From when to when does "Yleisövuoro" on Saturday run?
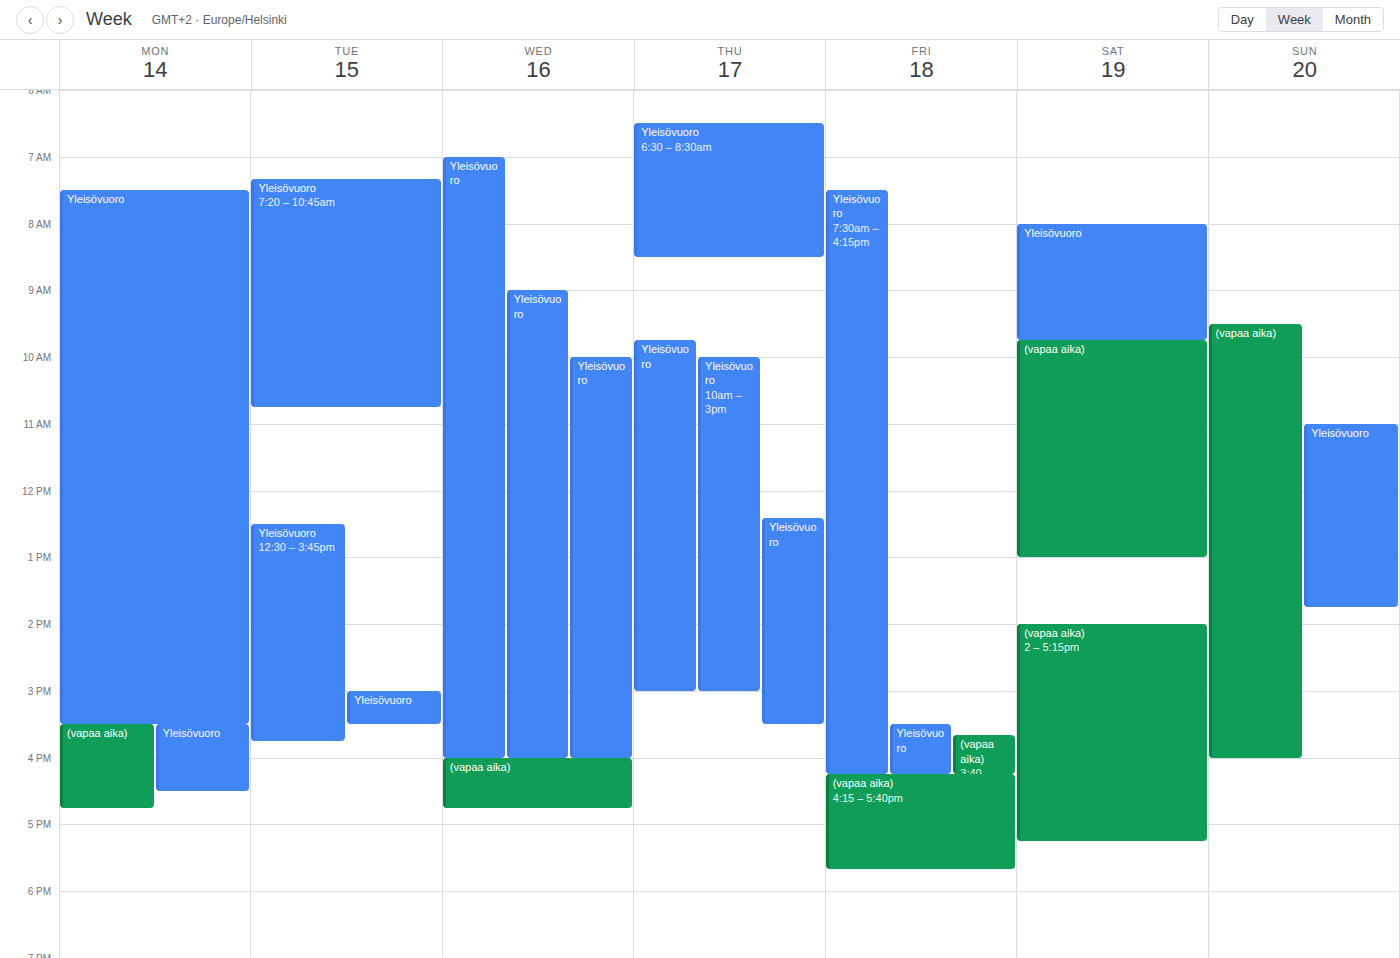
8:00 AM to 9:45 AM